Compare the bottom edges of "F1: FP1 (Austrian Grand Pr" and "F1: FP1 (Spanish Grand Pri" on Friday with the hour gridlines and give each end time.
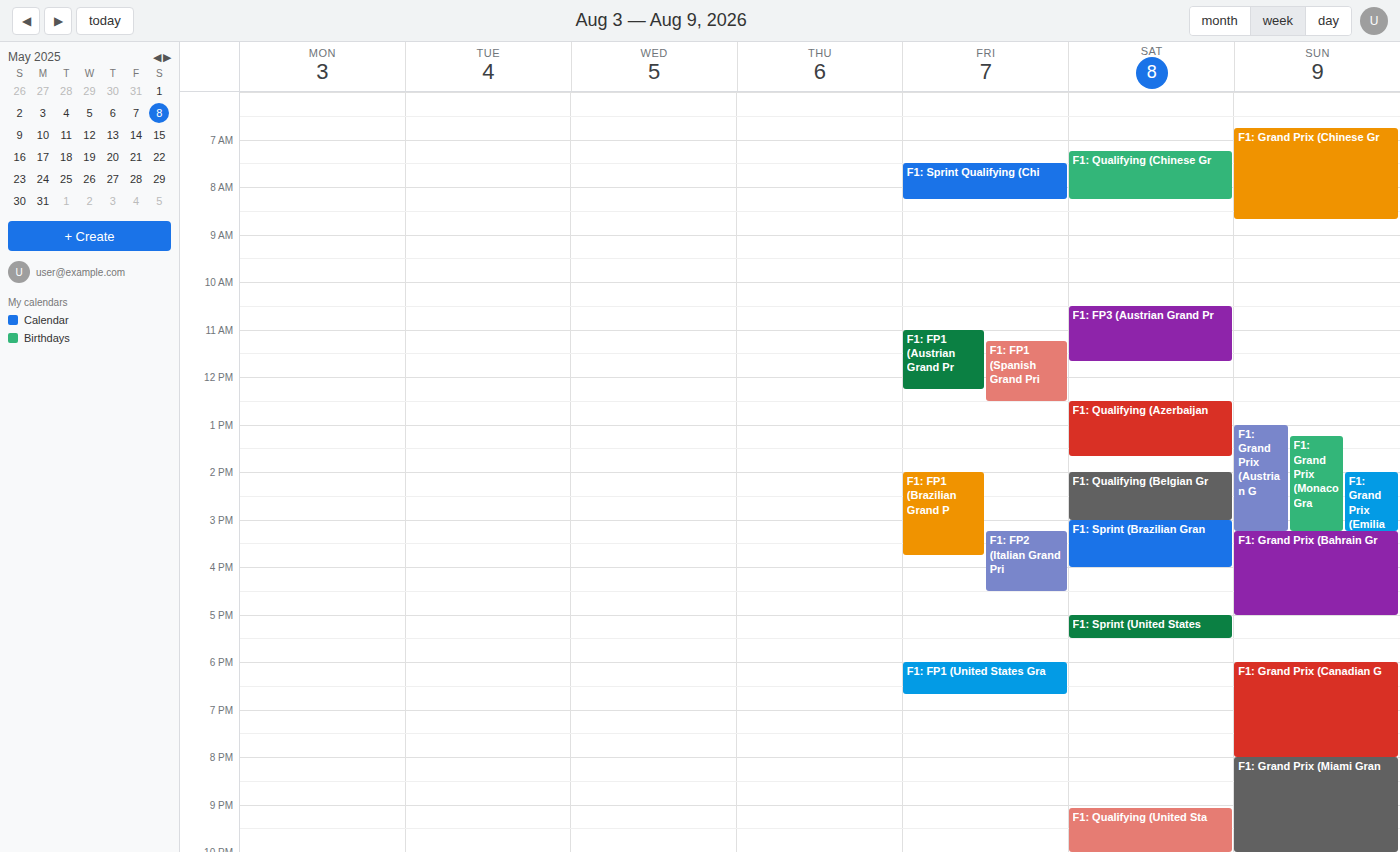
"F1: FP1 (Austrian Grand Pr": 12:15 PM, neither: a quarter of the way from the 12 PM line to the 1 PM line. "F1: FP1 (Spanish Grand Pri": 12:30 PM, halfway between the 12 PM and 1 PM lines.